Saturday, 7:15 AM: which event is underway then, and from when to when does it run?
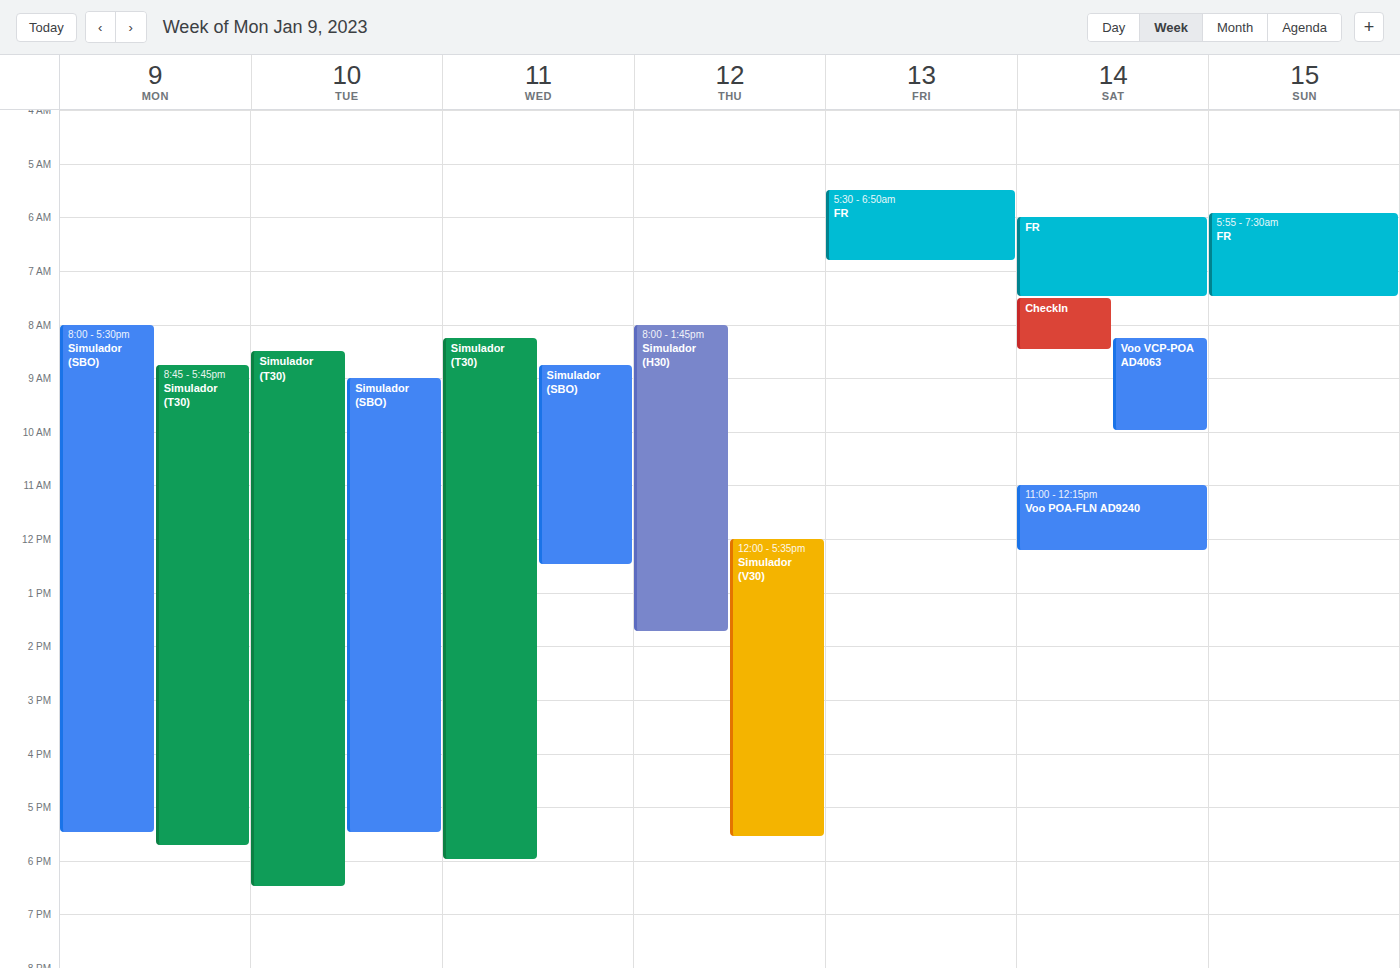
"FR", 6:00 AM to 7:30 AM